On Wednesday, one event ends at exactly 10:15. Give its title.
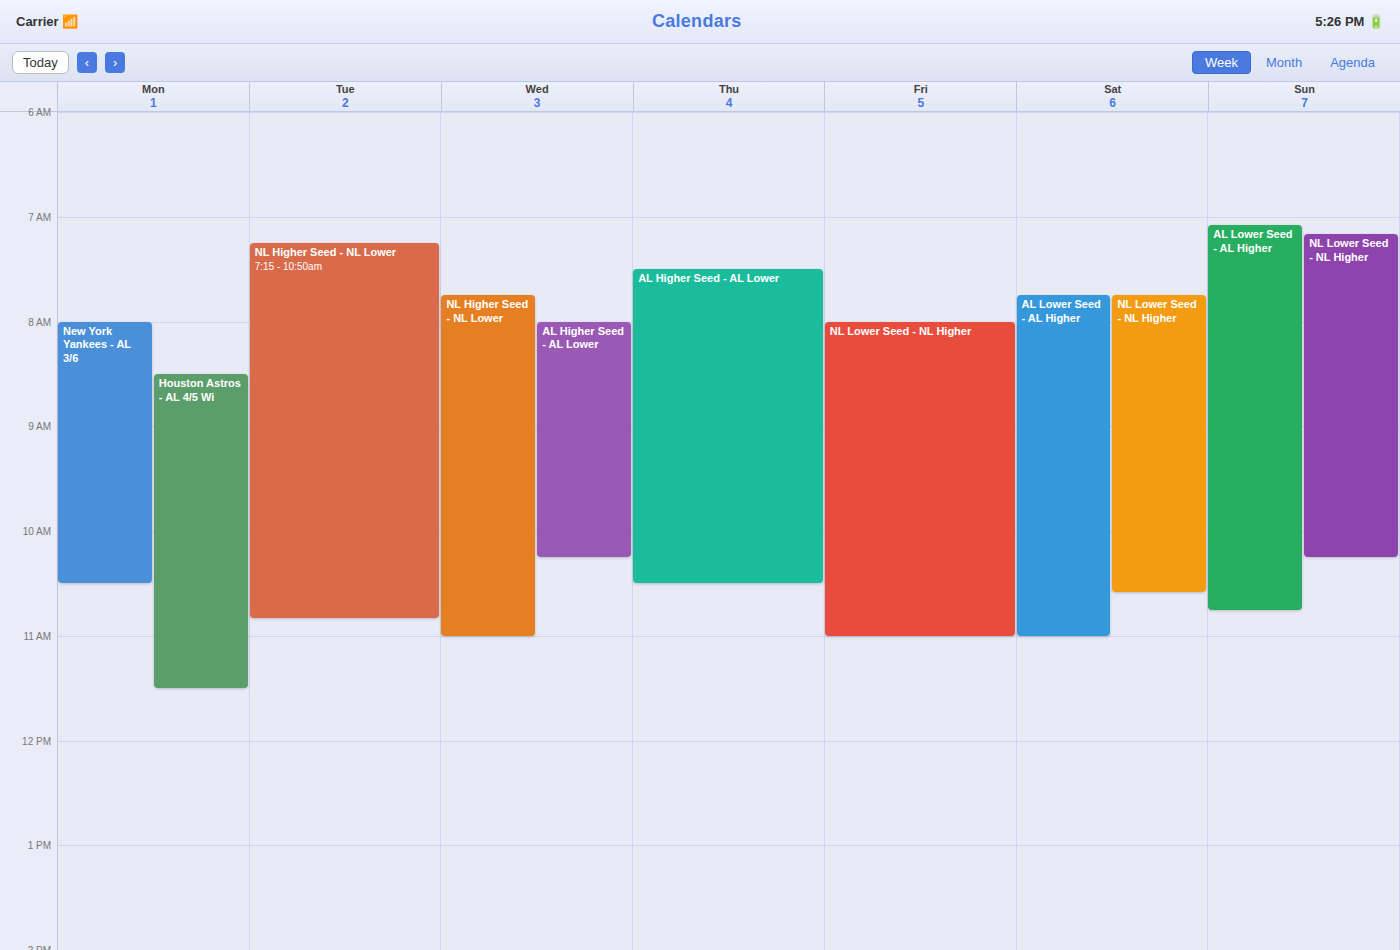
"AL Higher Seed - AL Lower"